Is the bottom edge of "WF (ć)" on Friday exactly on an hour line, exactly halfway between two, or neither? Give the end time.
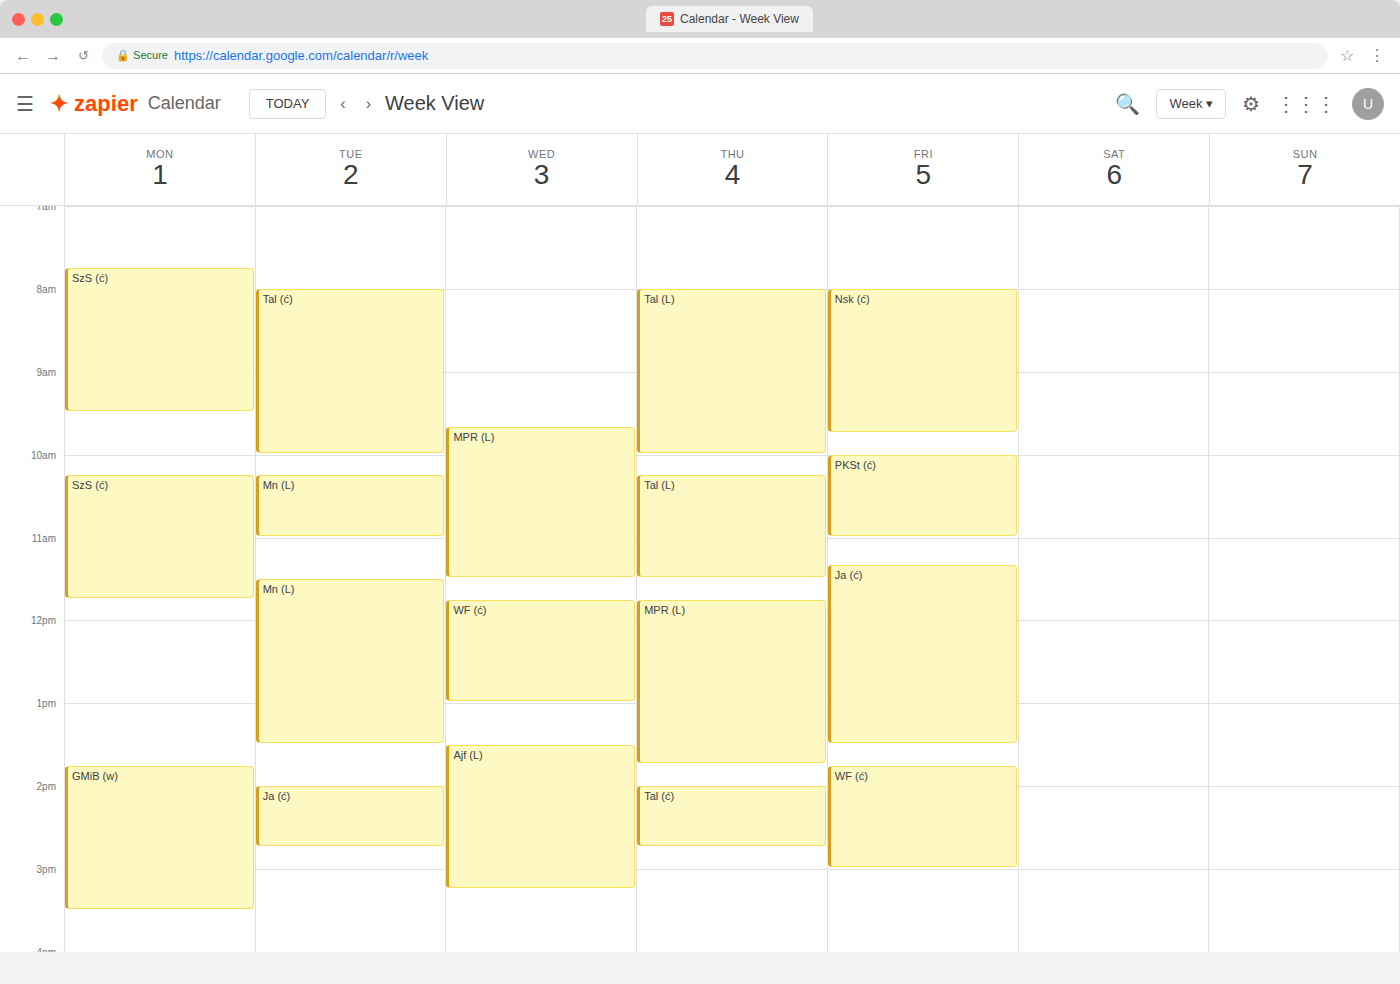
3:00 PM -- exactly on the 3 PM line.